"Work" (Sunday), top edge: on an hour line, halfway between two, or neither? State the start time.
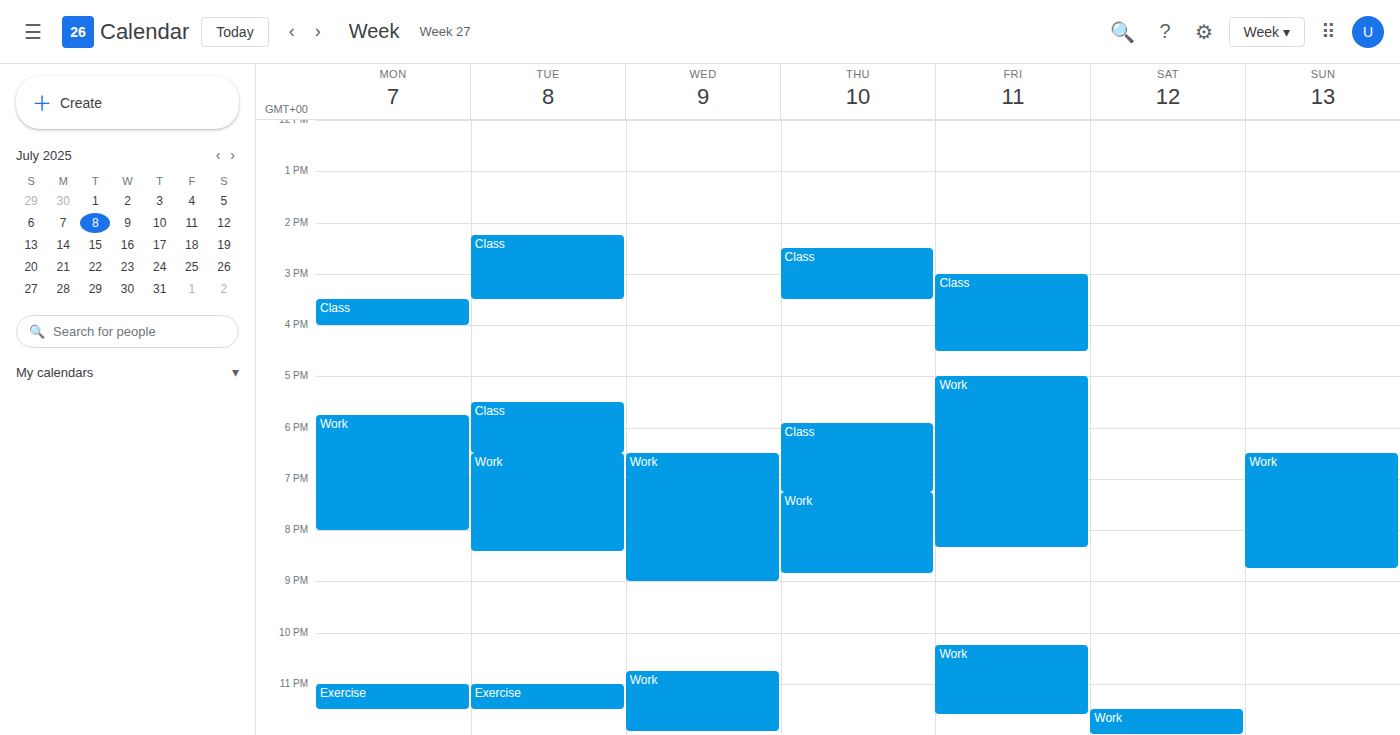
6:30 PM -- halfway between the 6 PM and 7 PM lines.